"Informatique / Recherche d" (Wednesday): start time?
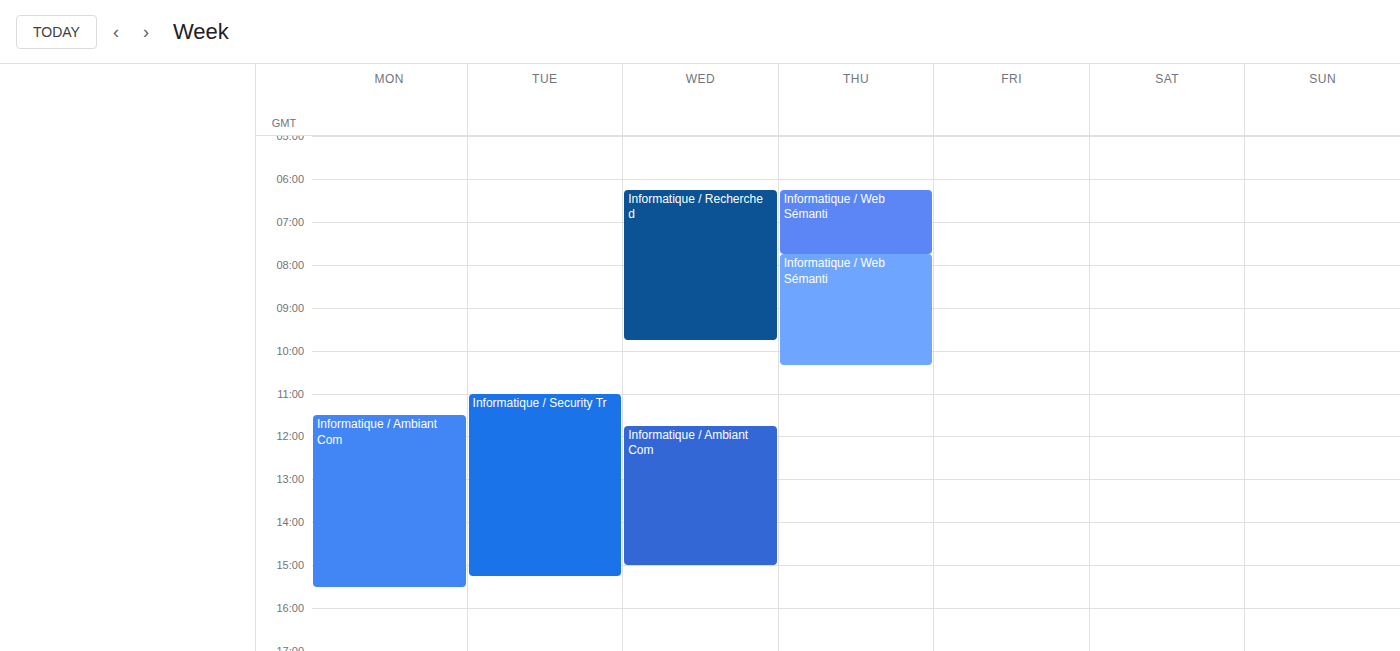
6:15 AM